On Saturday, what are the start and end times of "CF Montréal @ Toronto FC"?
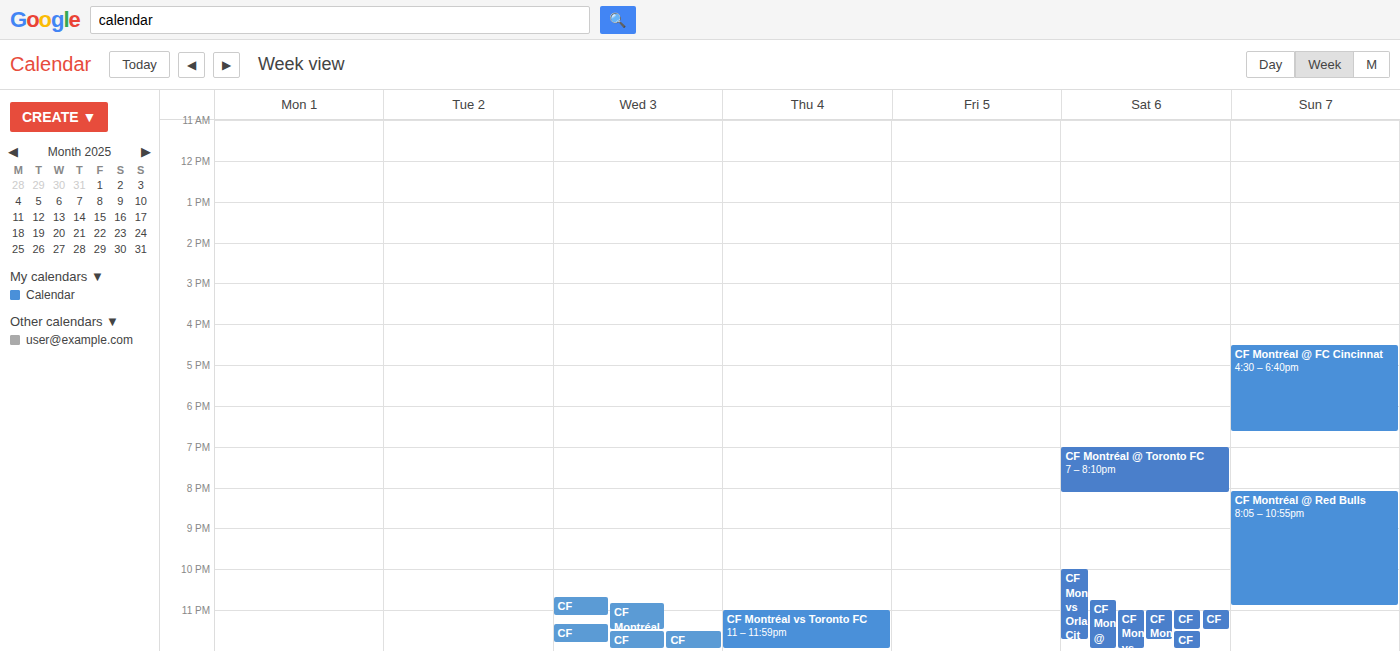
7:00 PM to 8:10 PM